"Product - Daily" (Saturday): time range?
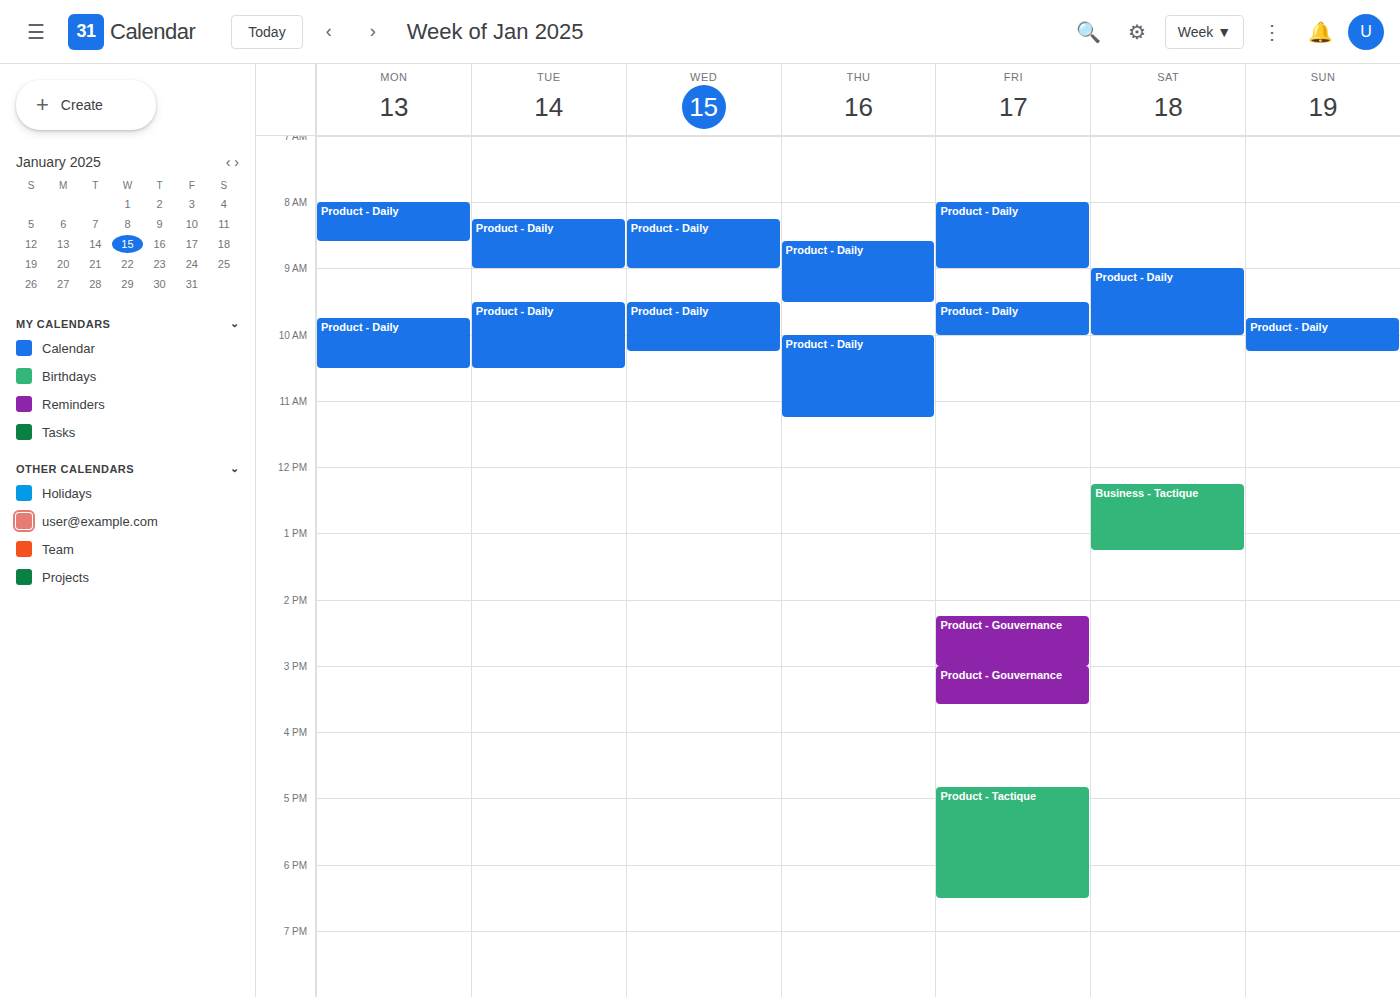
9:00 AM to 10:00 AM